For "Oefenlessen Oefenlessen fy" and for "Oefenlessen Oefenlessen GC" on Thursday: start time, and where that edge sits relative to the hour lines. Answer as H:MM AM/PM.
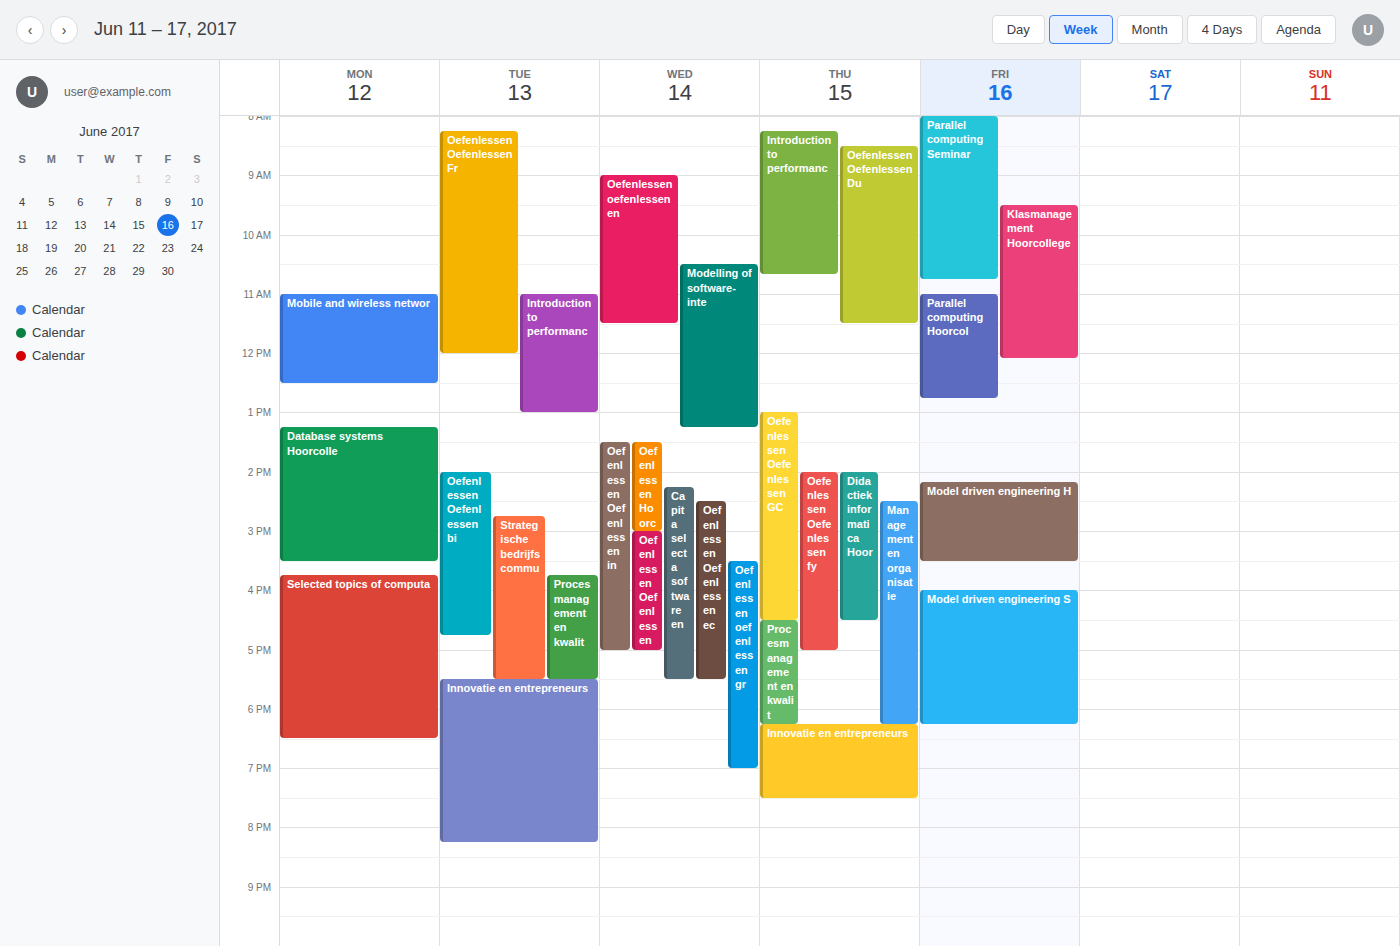
"Oefenlessen Oefenlessen fy": 2:00 PM, exactly on the 2 PM line. "Oefenlessen Oefenlessen GC": 1:00 PM, exactly on the 1 PM line.